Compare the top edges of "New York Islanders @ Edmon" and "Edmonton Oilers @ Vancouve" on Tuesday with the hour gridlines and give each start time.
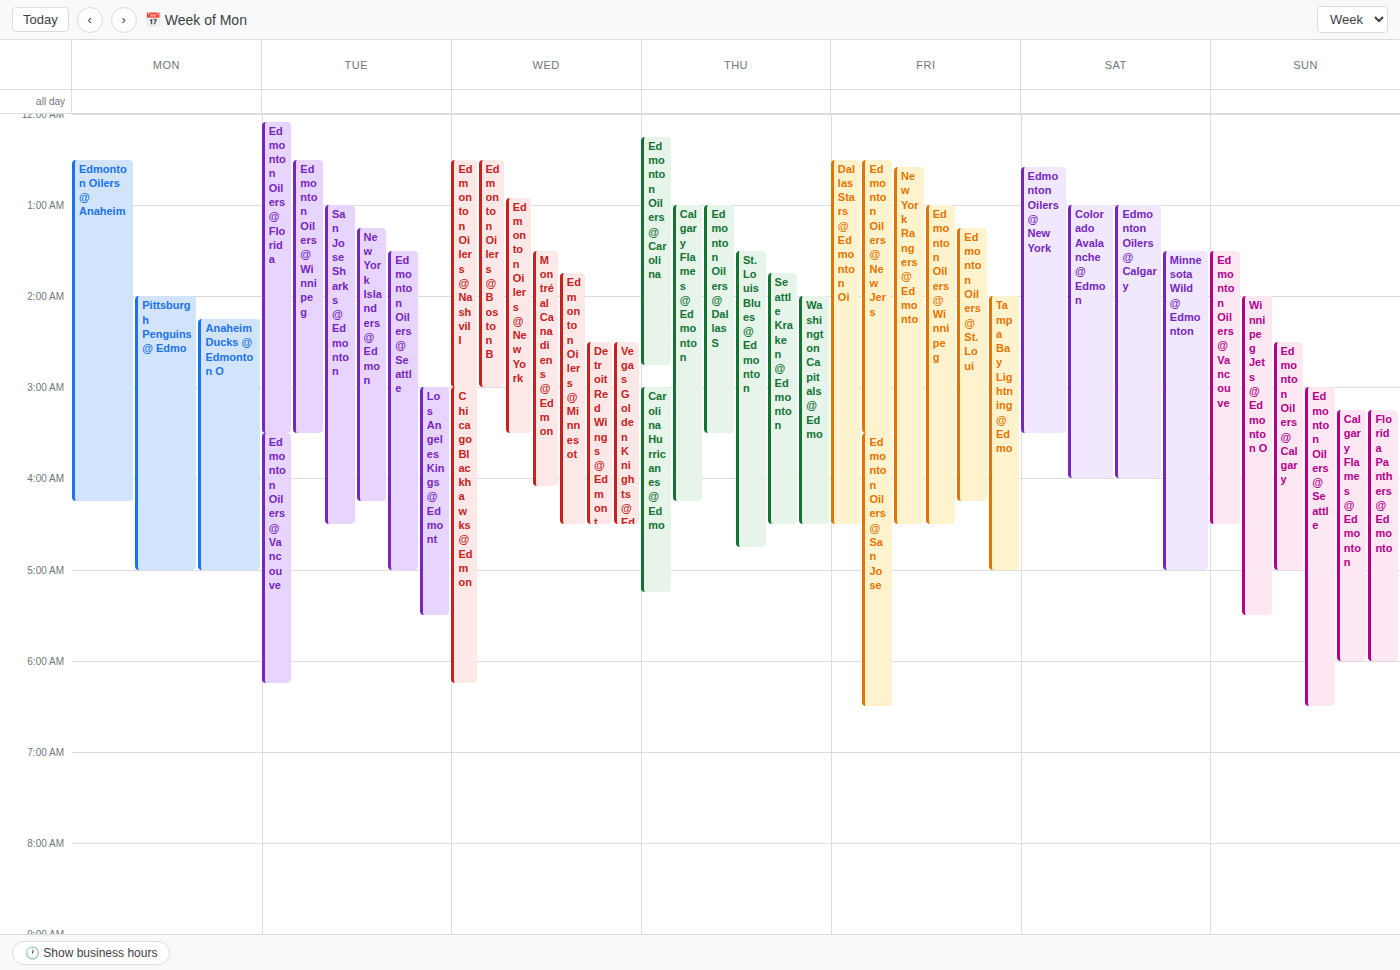
"New York Islanders @ Edmon": 1:15 AM, neither: a quarter of the way from the 1 AM line to the 2 AM line. "Edmonton Oilers @ Vancouve": 3:30 AM, halfway between the 3 AM and 4 AM lines.